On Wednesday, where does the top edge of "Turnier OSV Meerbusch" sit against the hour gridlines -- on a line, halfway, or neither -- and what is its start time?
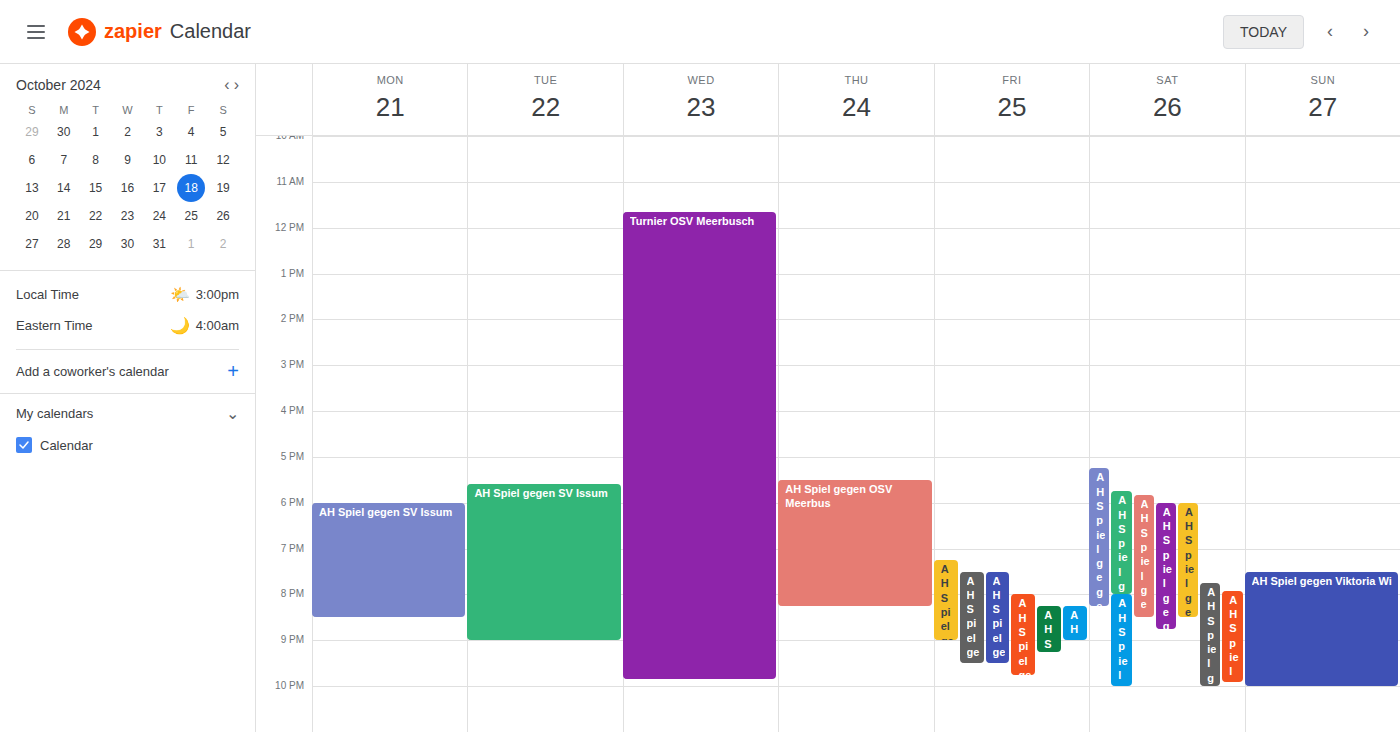
11:40 AM -- neither: 40 minutes below the 11 AM line and 20 minutes above the 12 PM line.